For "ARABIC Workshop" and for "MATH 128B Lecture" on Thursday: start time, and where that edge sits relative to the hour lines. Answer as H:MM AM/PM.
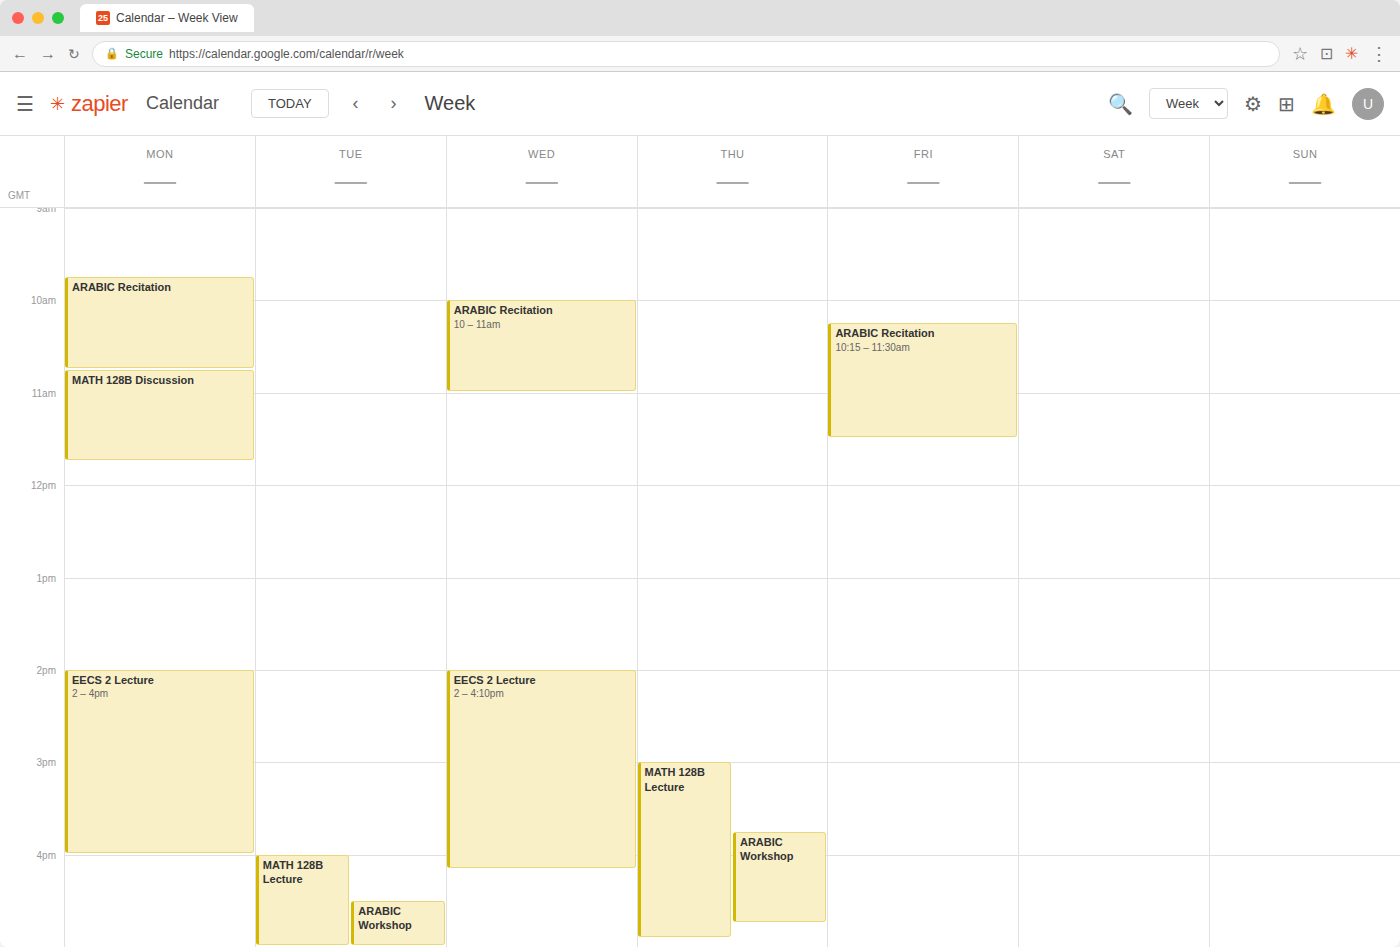
"ARABIC Workshop": 3:45 PM, neither: three quarters of the way from the 3 PM line to the 4 PM line. "MATH 128B Lecture": 3:00 PM, exactly on the 3 PM line.